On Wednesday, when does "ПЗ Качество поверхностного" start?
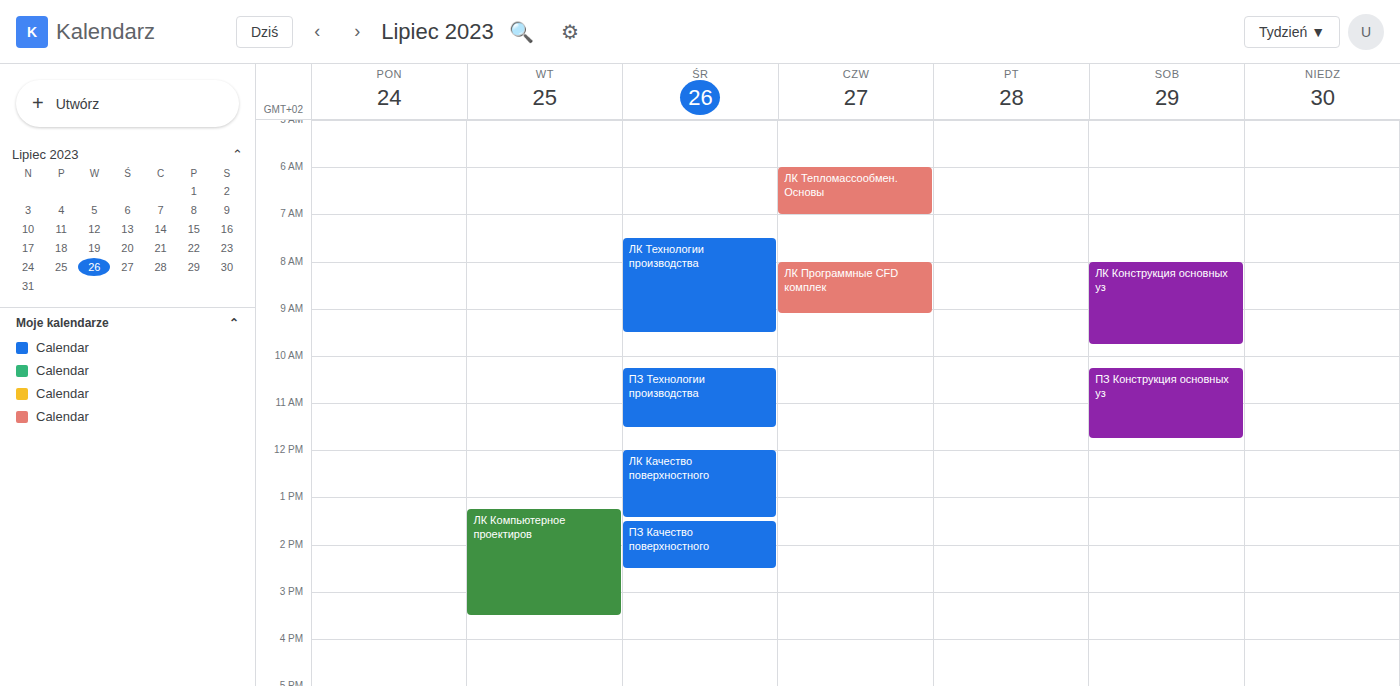
1:30 PM